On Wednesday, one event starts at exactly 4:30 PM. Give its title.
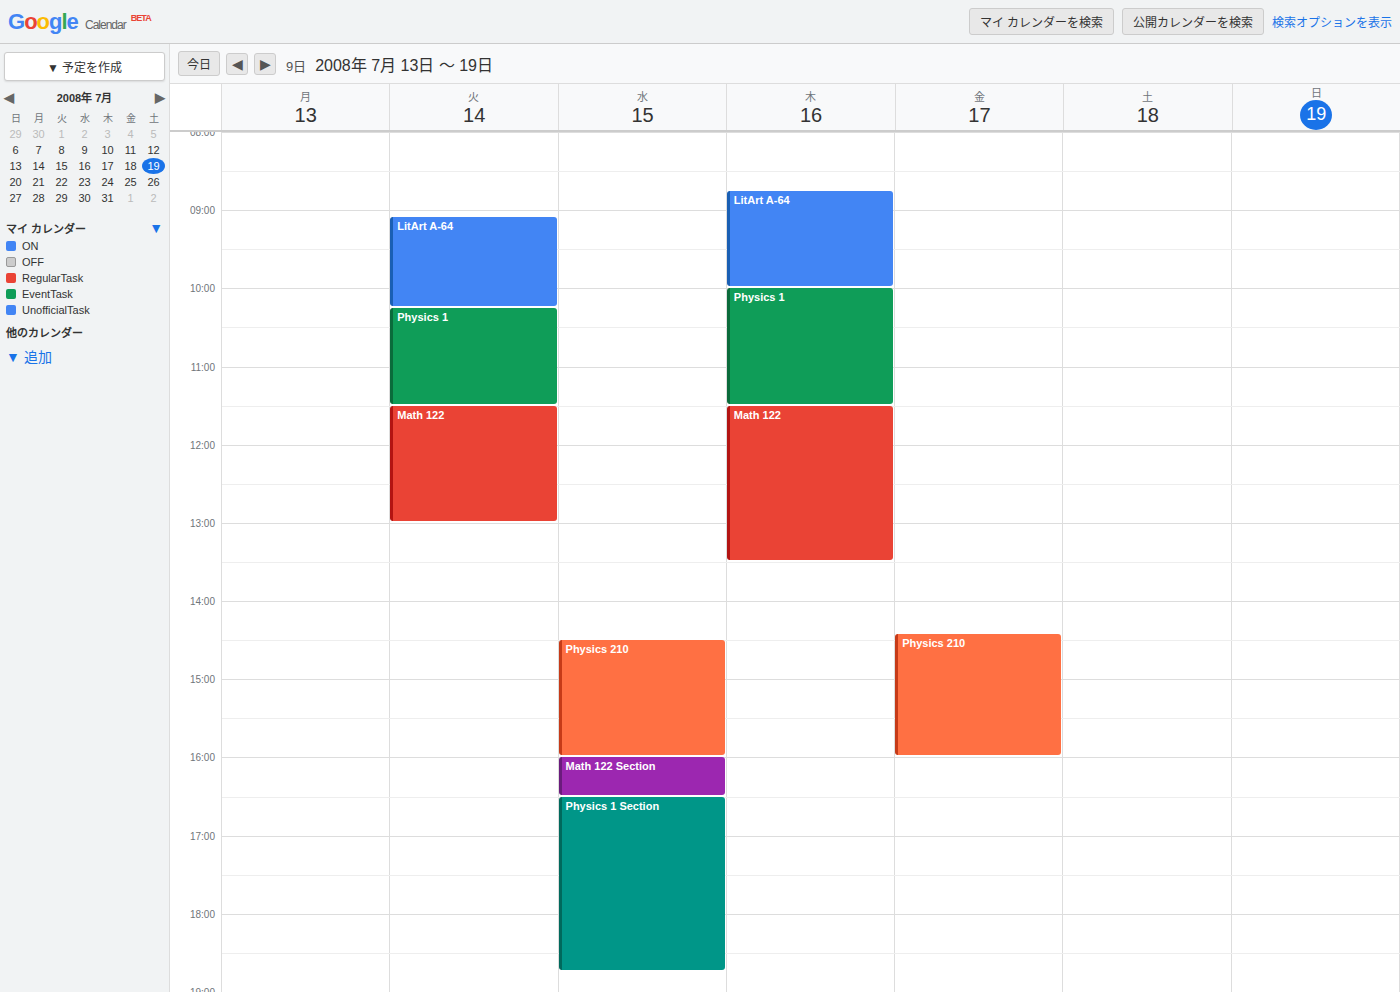
"Physics 1 Section"